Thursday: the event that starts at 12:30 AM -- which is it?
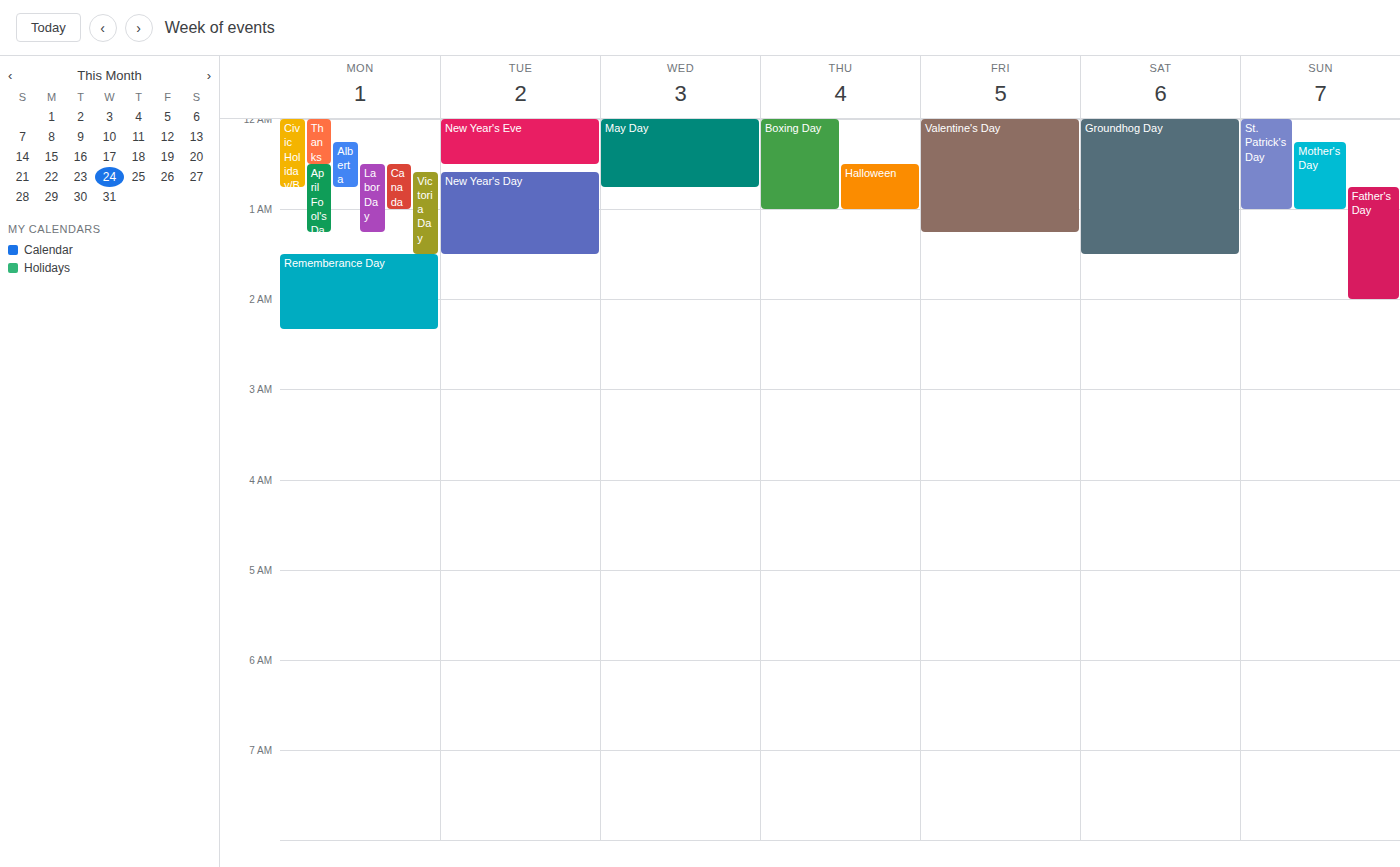
"Halloween"